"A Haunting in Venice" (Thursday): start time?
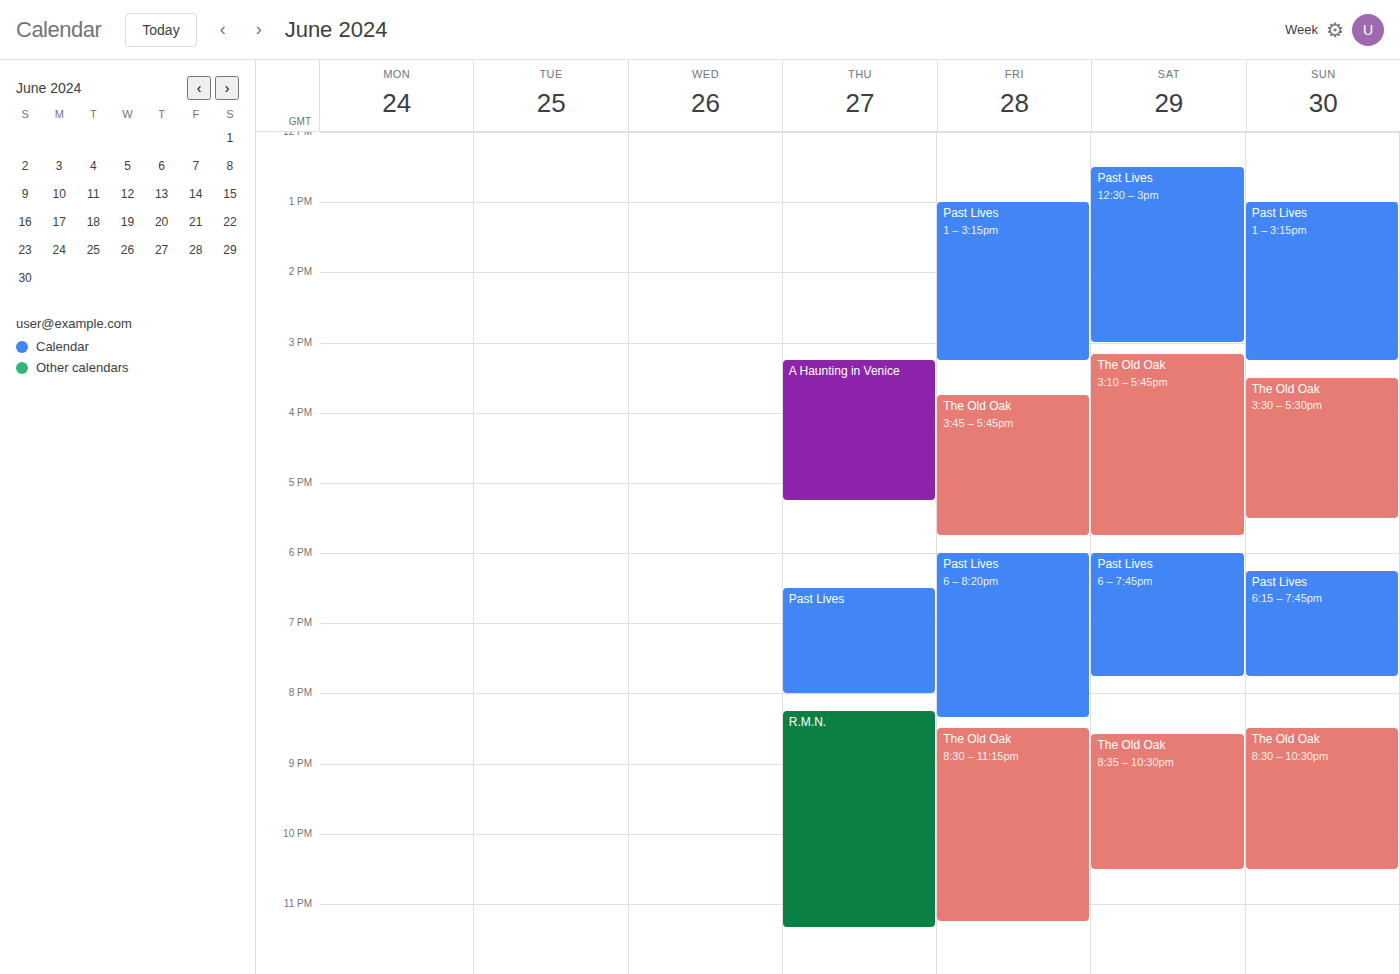
3:15 PM